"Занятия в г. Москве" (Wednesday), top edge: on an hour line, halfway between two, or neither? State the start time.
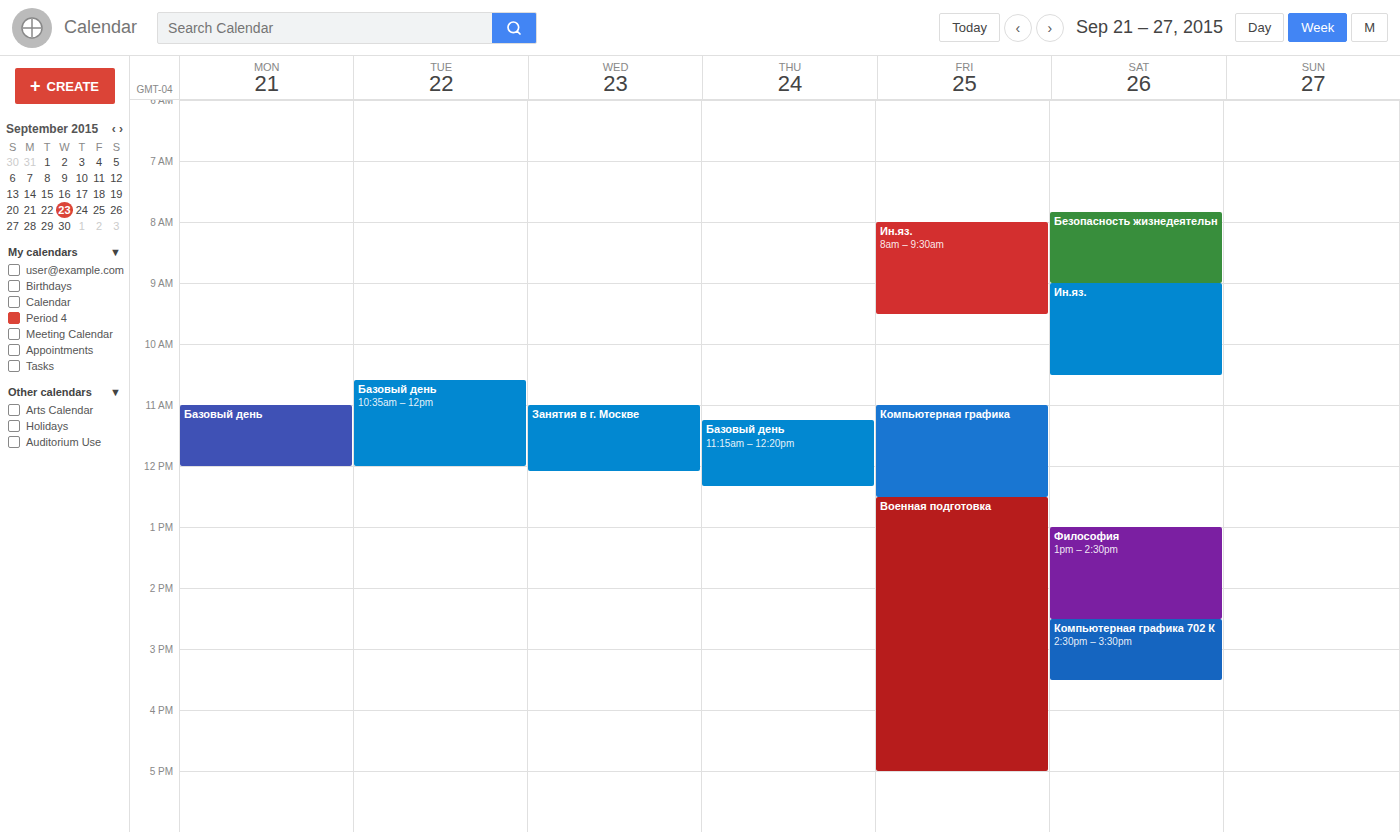
11:00 -- exactly on the 11:00 line.